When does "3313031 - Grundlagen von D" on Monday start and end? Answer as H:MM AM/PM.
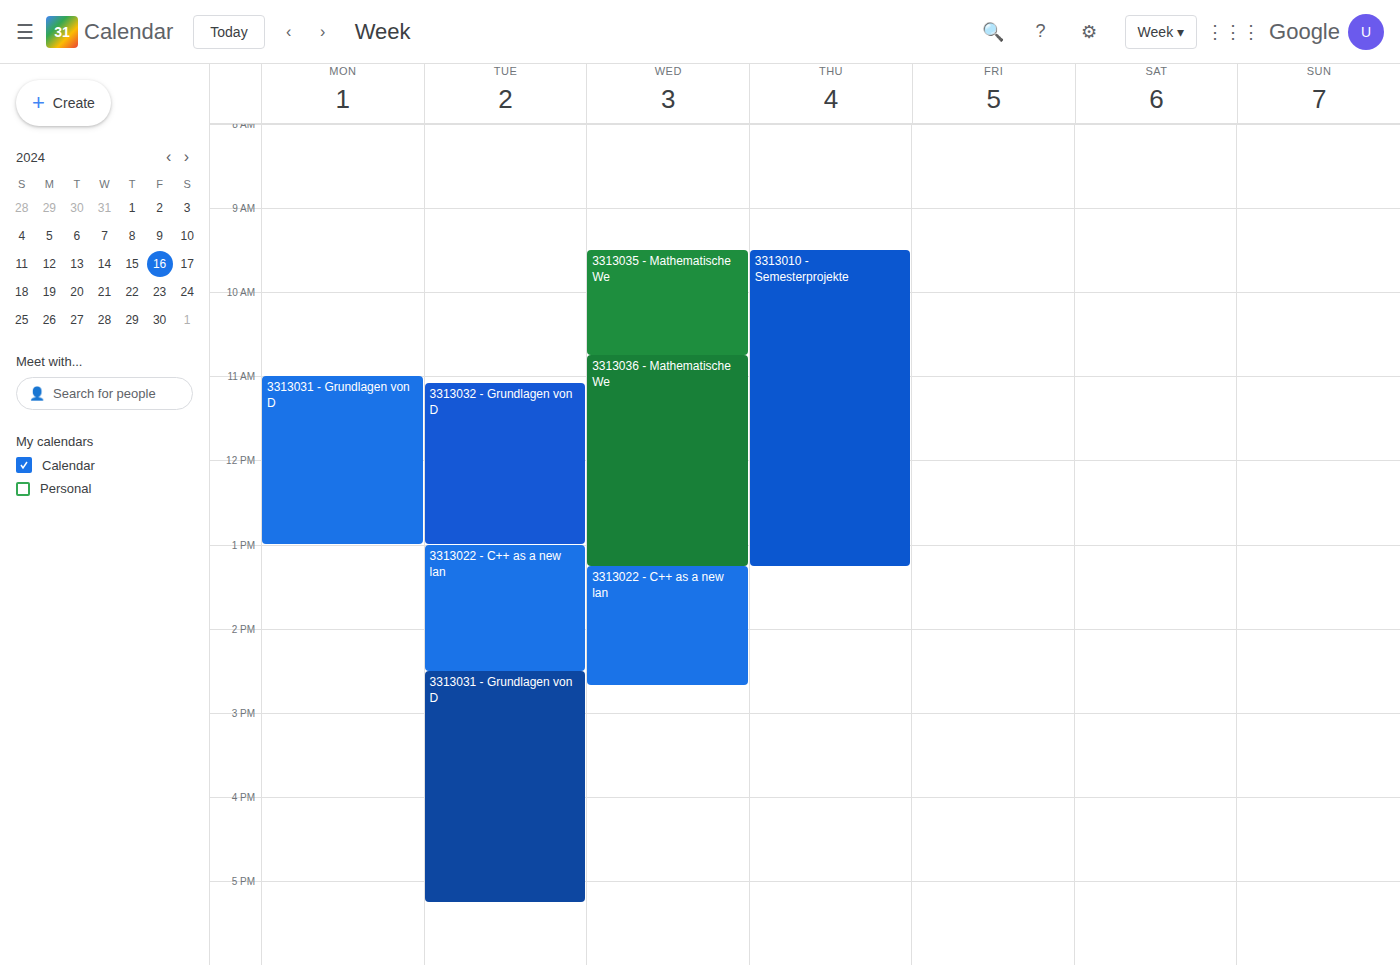
11:00 AM to 1:00 PM